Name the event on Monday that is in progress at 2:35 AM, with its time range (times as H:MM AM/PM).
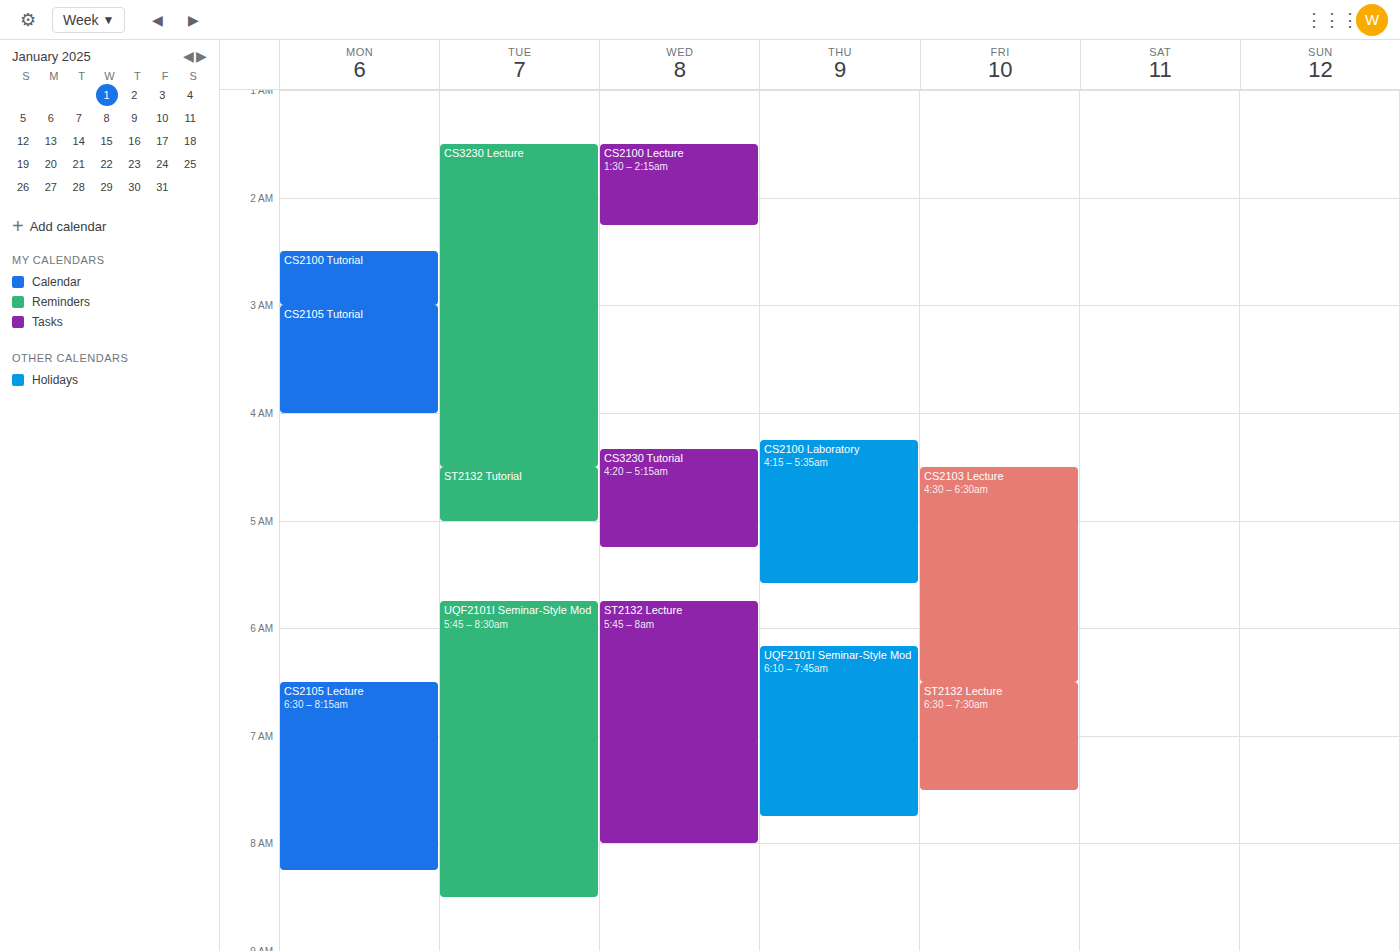
"CS2100 Tutorial", 2:30 AM to 3:00 AM